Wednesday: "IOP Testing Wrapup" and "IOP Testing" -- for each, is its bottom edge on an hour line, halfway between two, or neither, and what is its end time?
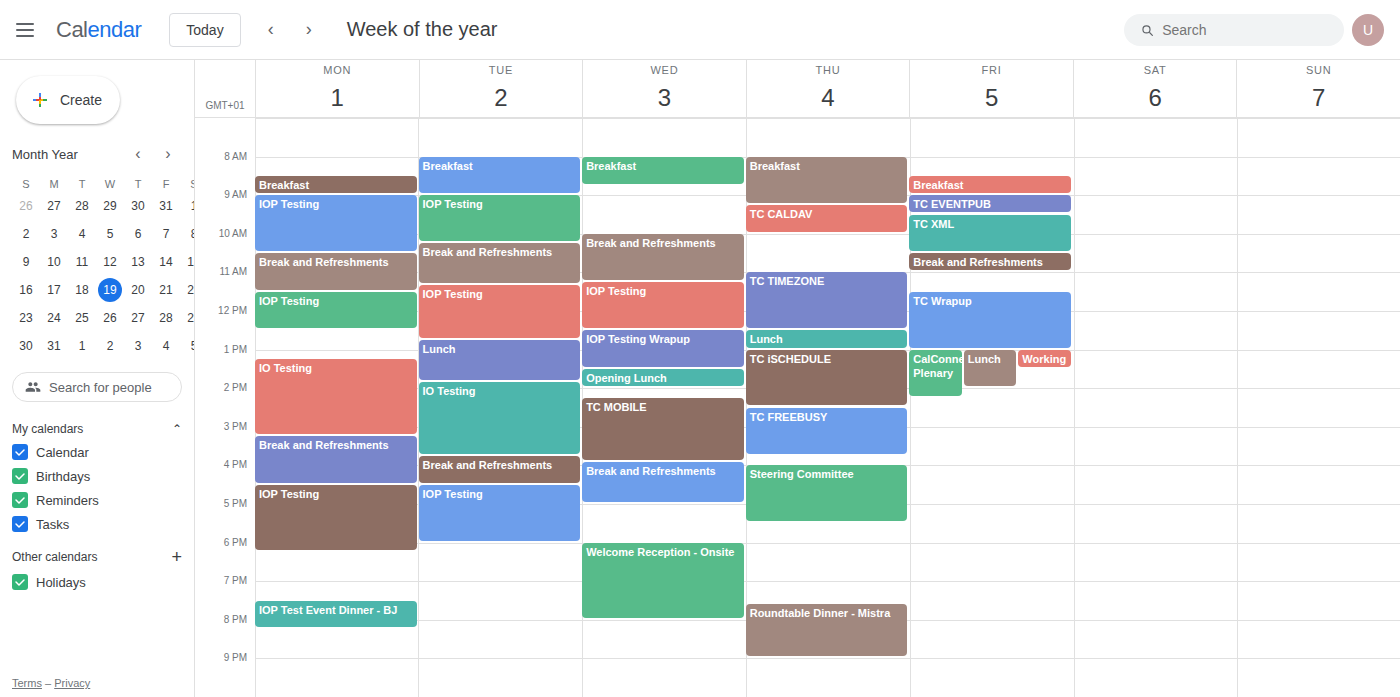
"IOP Testing Wrapup": 1:30 PM, halfway between the 1 PM and 2 PM lines. "IOP Testing": 12:30 PM, halfway between the 12 PM and 1 PM lines.